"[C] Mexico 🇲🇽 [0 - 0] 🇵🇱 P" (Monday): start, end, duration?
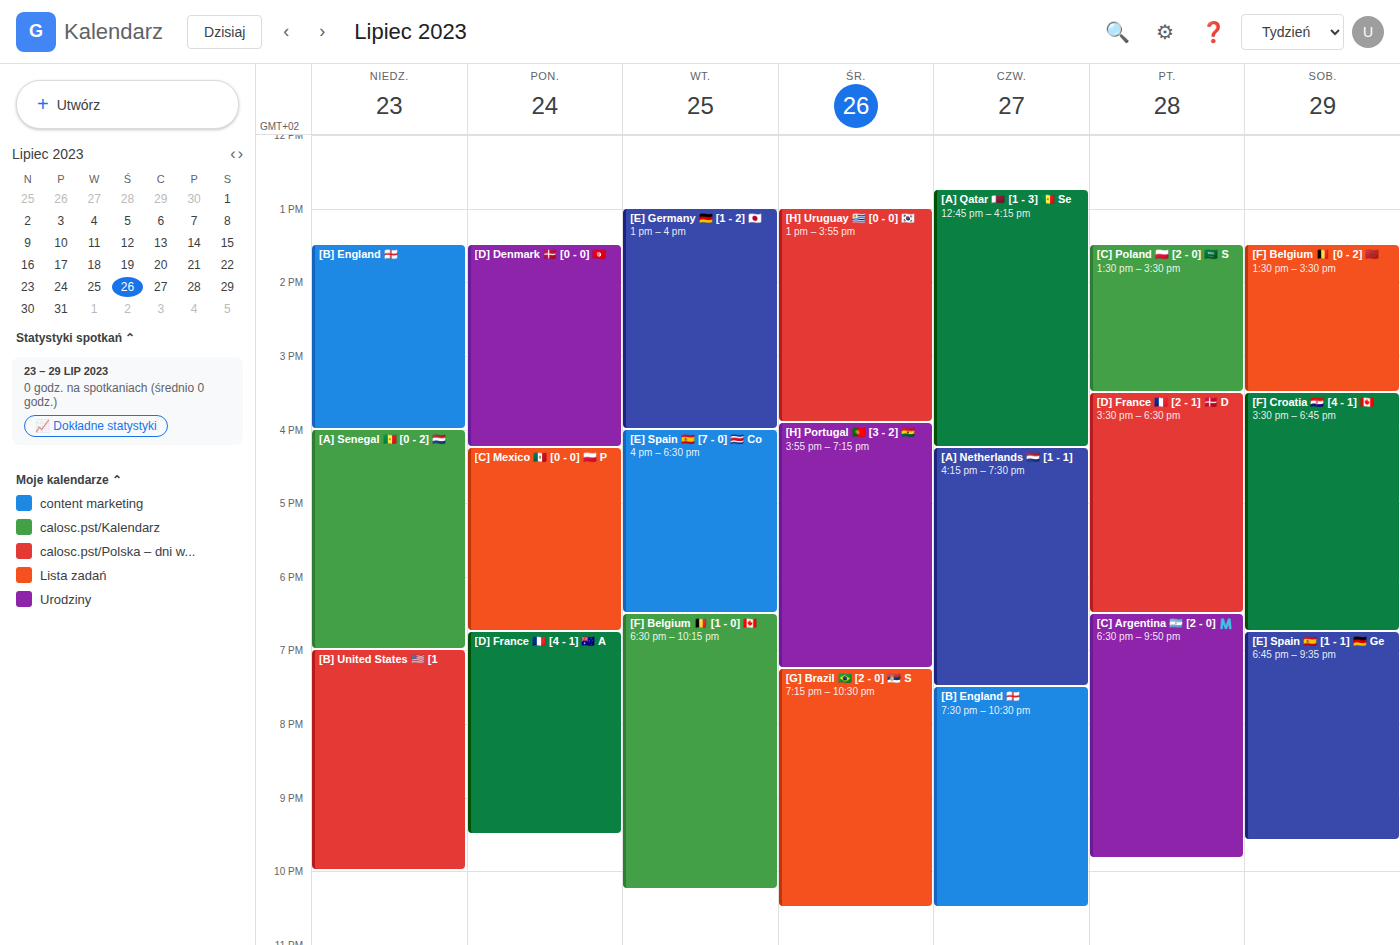
4:15 PM to 6:45 PM, 2 hours 30 minutes